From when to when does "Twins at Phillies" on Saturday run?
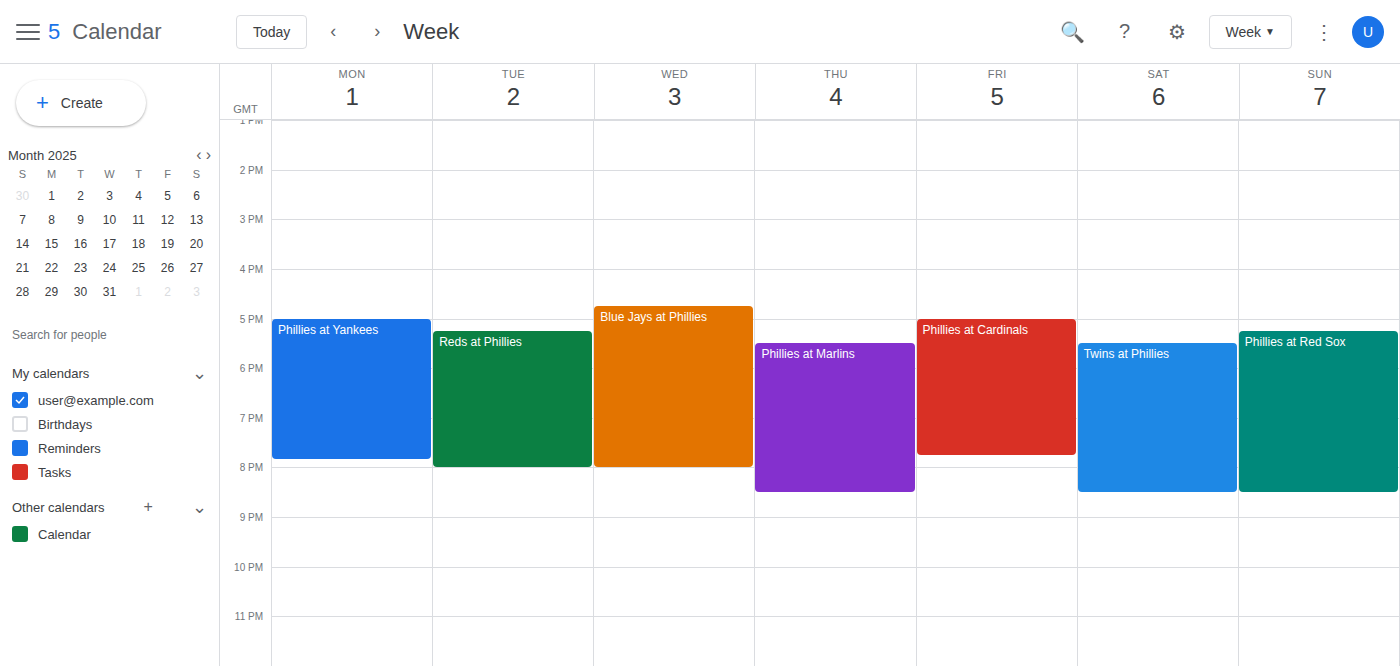
5:30 PM to 8:30 PM